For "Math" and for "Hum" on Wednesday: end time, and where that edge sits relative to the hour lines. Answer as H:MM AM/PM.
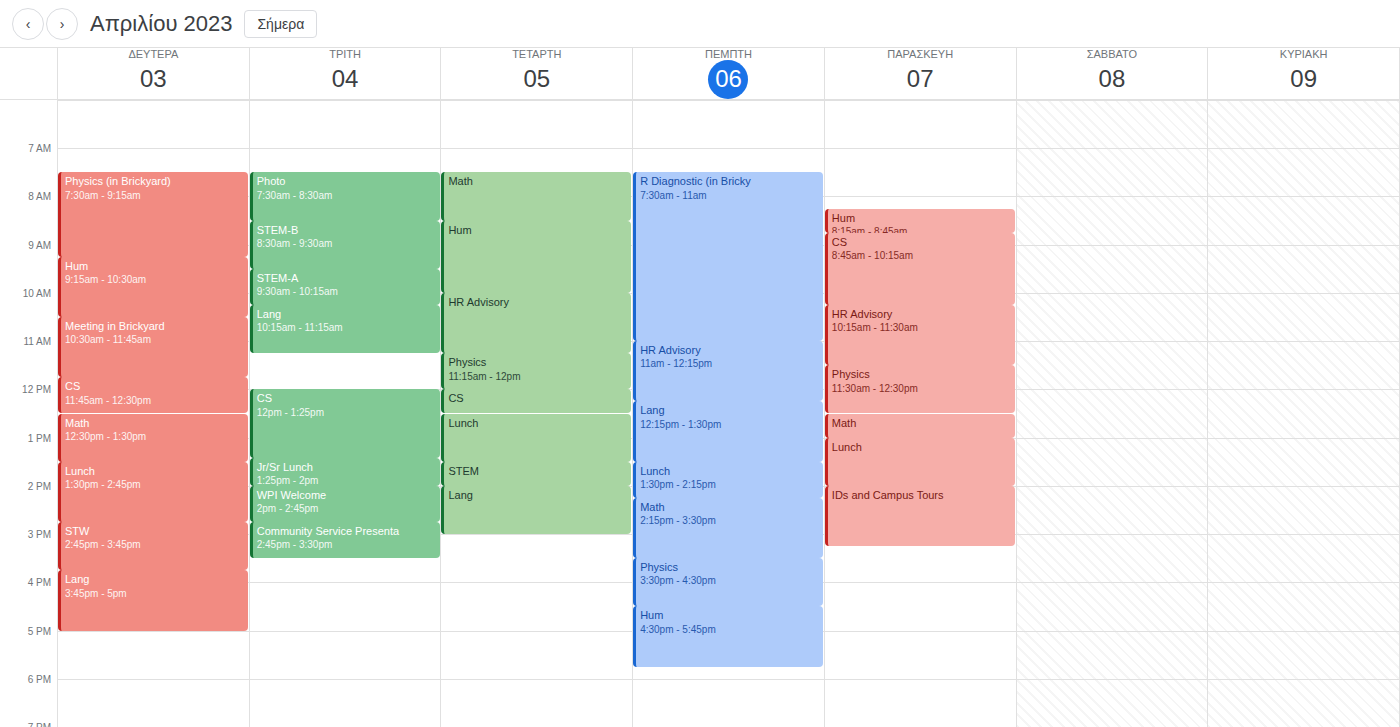
"Math": 8:30 AM, halfway between the 8 AM and 9 AM lines. "Hum": 10:00 AM, exactly on the 10 AM line.